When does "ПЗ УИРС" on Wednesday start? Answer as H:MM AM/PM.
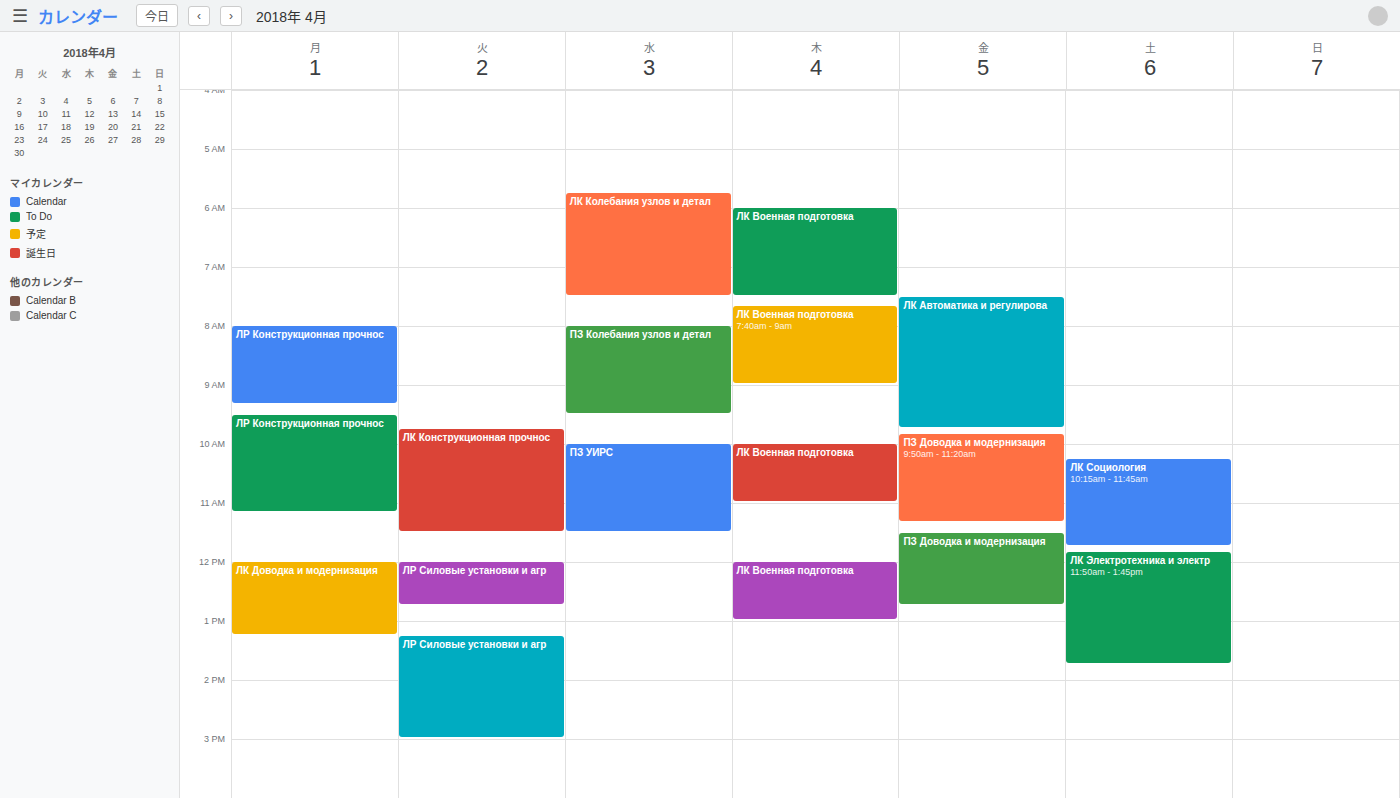
10:00 AM